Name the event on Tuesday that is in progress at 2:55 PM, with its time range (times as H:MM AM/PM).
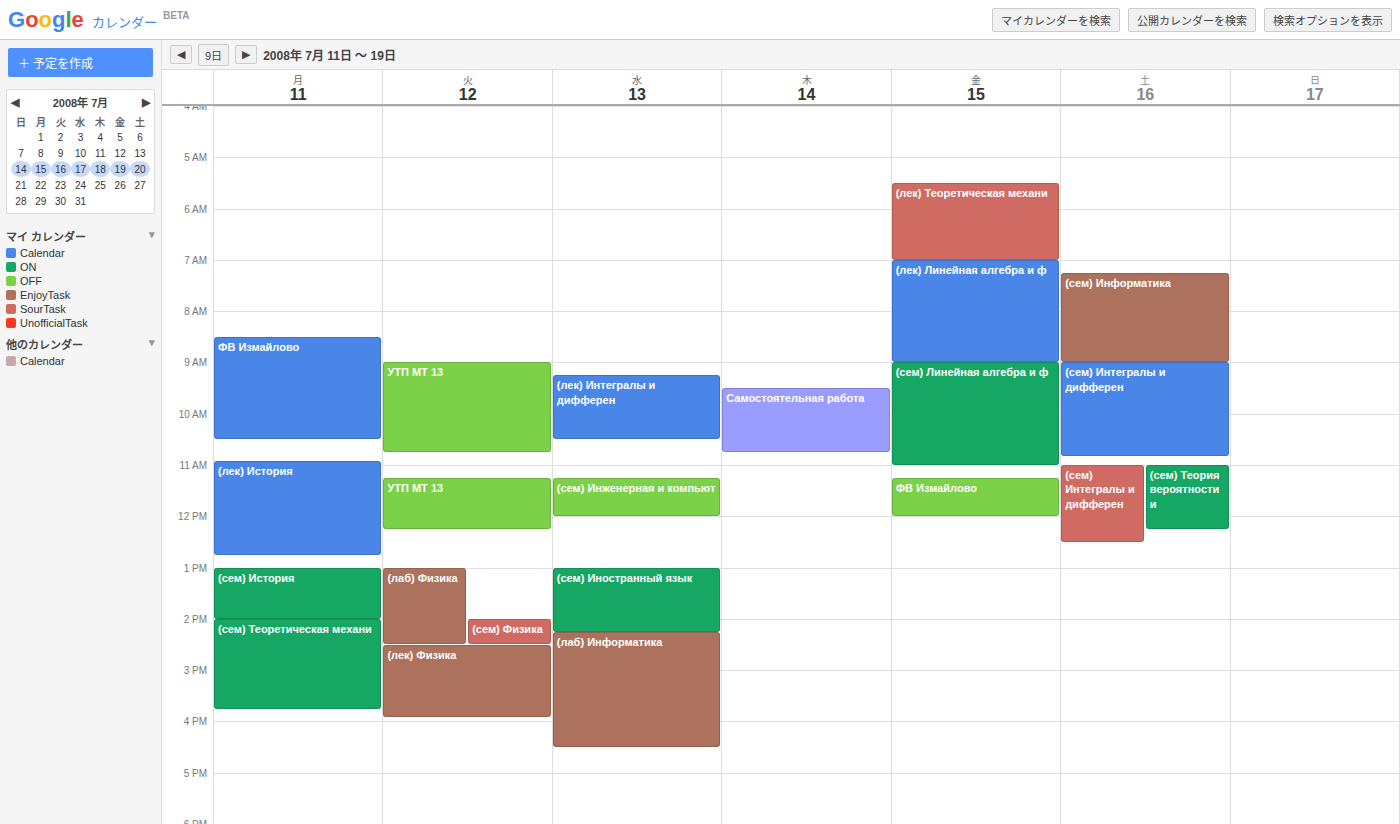
"(лек) Физика", 2:30 PM to 3:55 PM